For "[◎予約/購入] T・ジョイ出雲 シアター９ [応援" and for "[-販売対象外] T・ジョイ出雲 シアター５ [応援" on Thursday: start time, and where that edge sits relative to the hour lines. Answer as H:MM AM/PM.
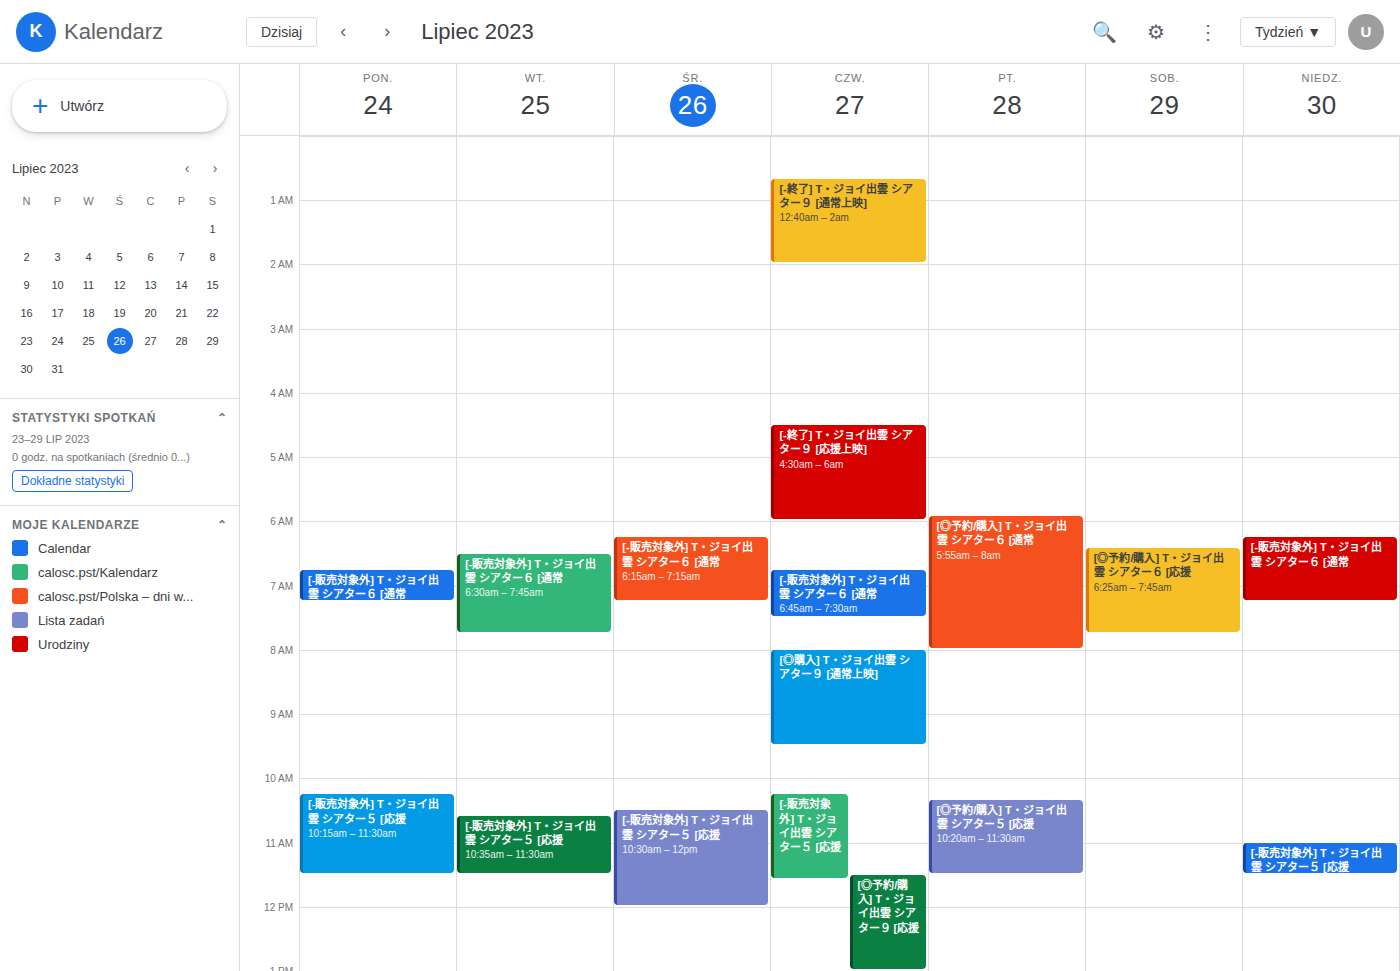
"[◎予約/購入] T・ジョイ出雲 シアター９ [応援": 11:30 AM, halfway between the 11 AM and 12 PM lines. "[-販売対象外] T・ジョイ出雲 シアター５ [応援": 10:15 AM, neither: a quarter of the way from the 10 AM line to the 11 AM line.